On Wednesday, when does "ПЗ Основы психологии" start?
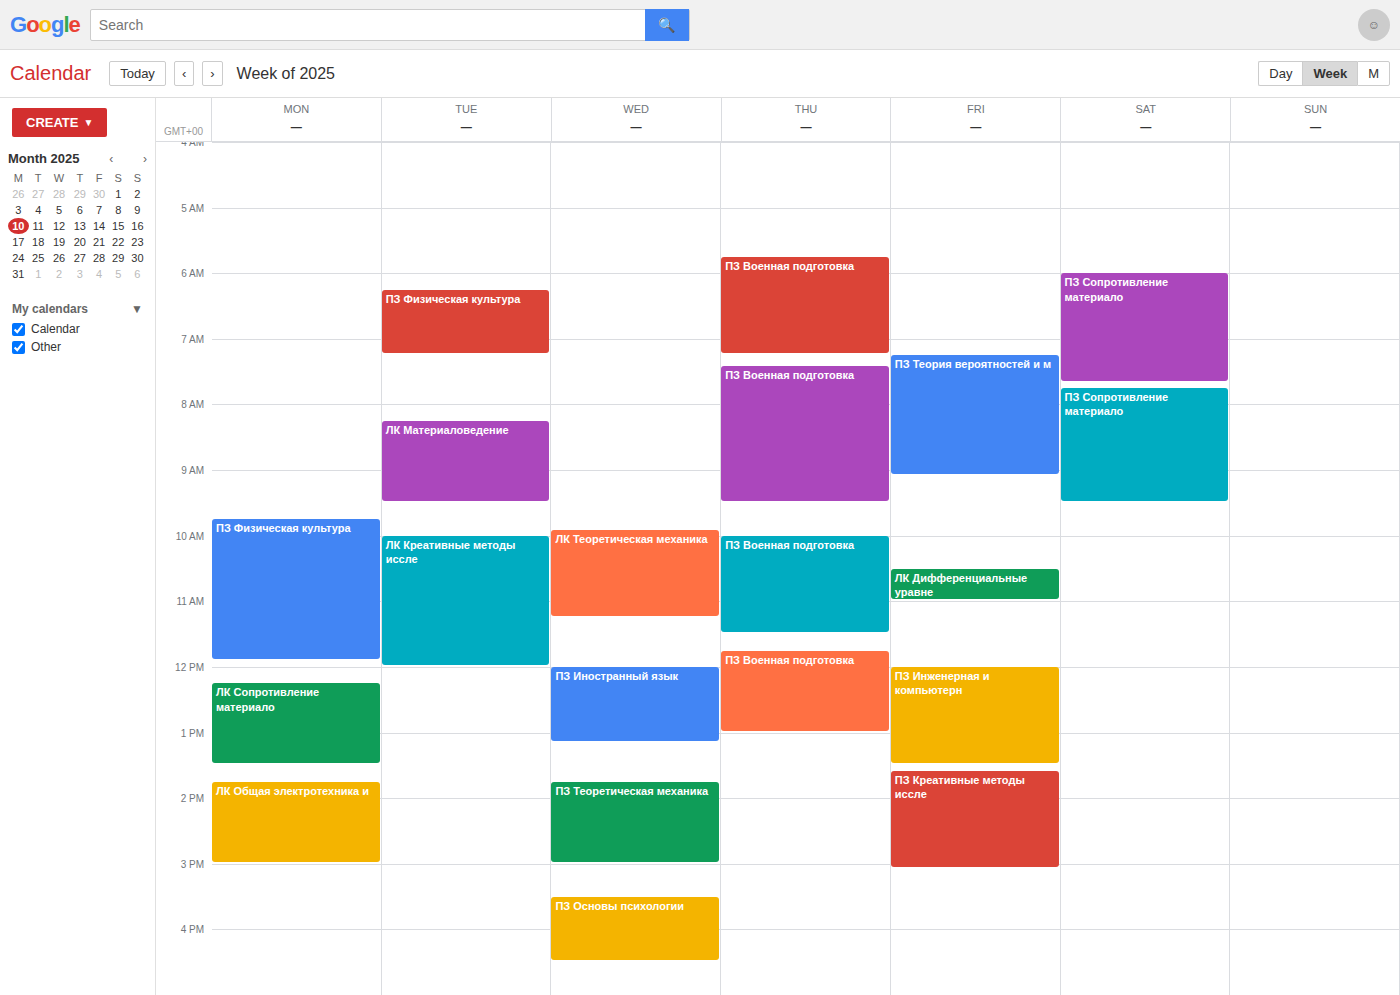
3:30 PM